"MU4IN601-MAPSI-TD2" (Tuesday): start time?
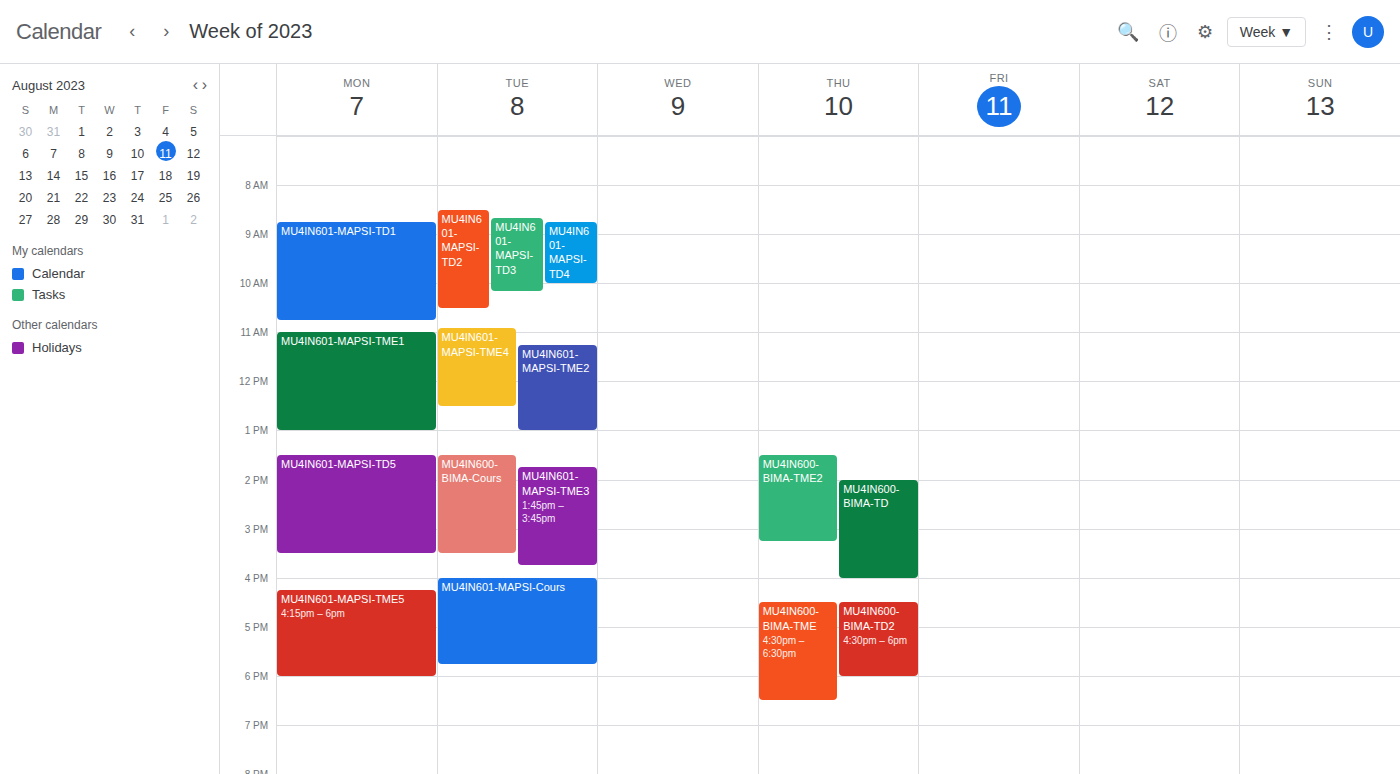
8:30 AM